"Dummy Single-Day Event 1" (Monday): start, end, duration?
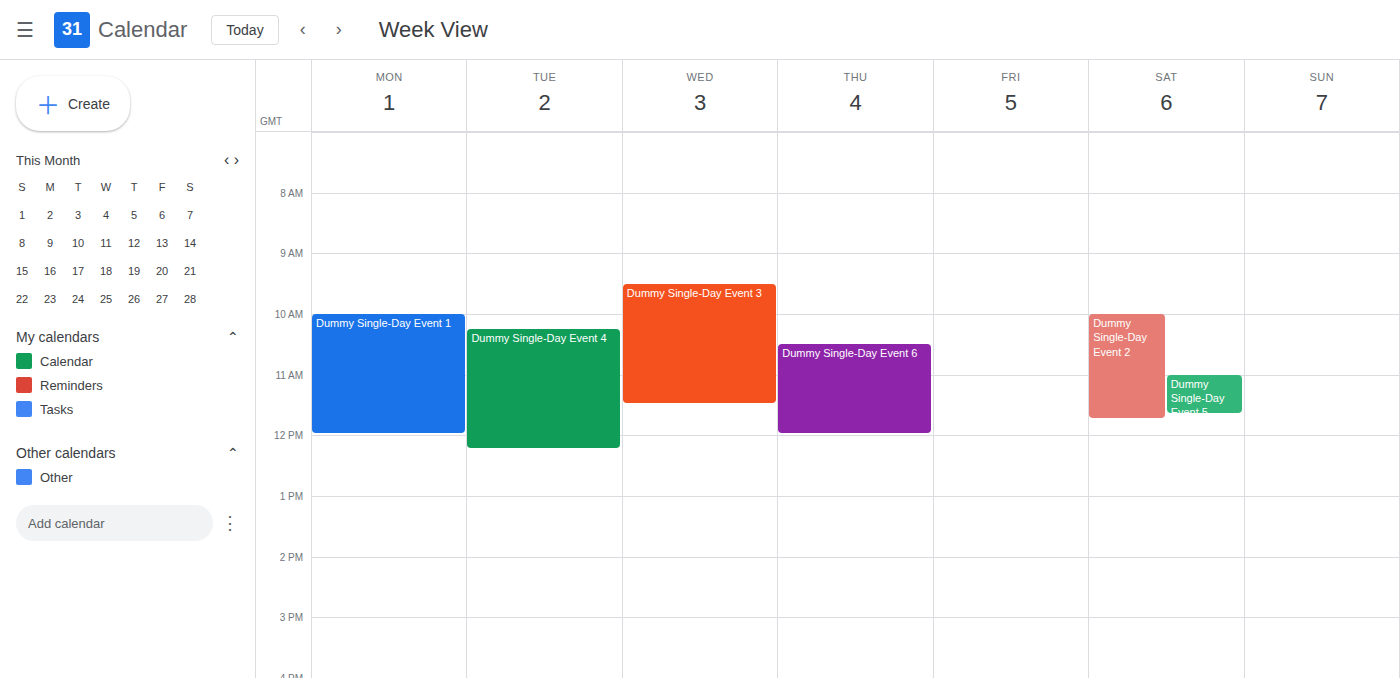
10:00 AM to 12:00 PM, 2 hours